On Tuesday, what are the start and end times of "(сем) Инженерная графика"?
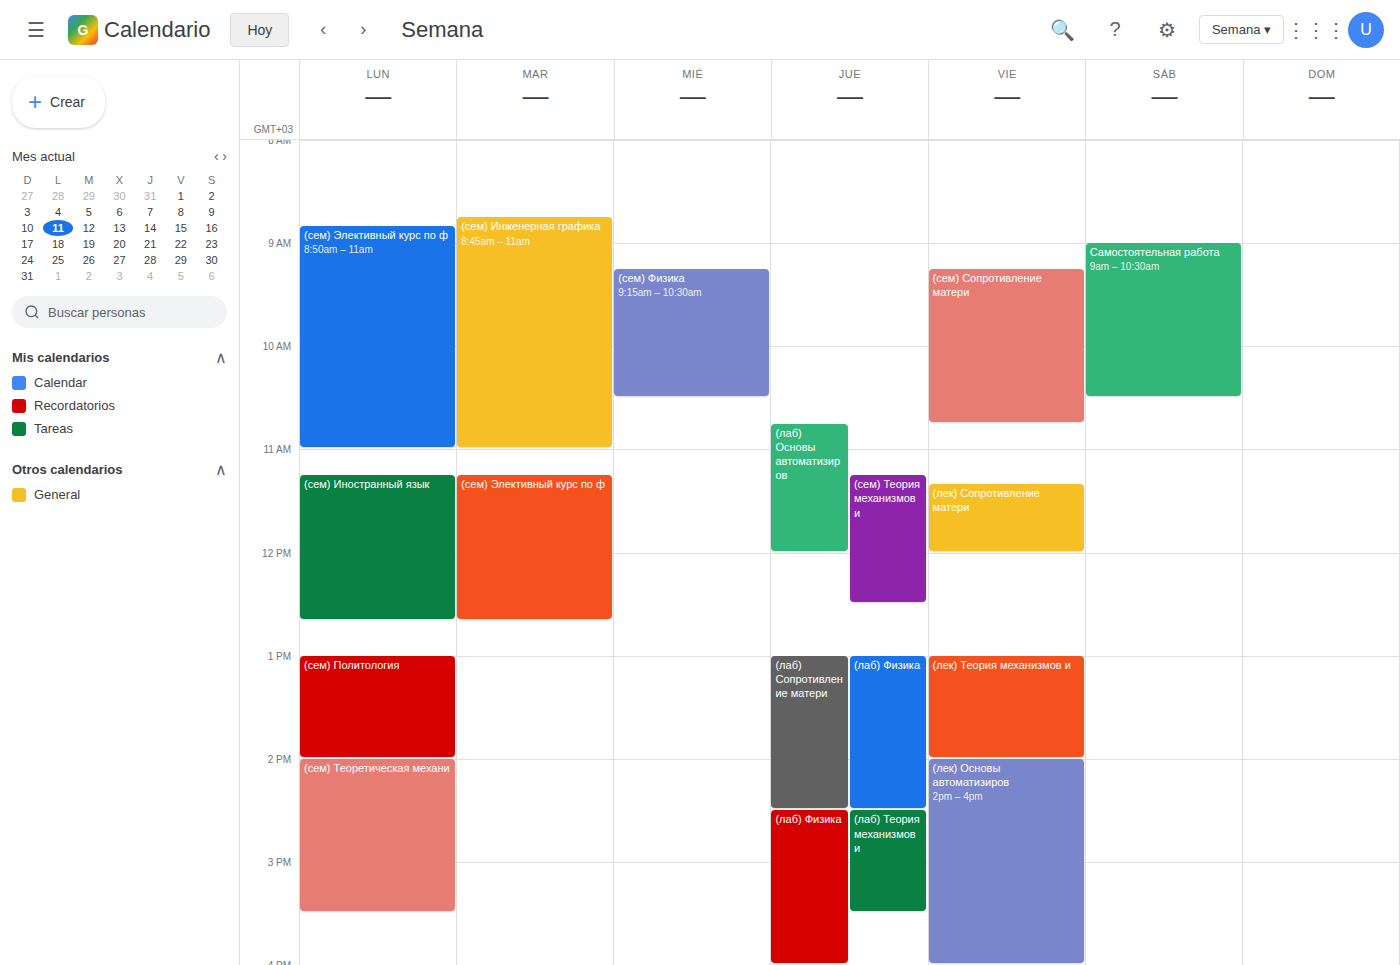
8:45 AM to 11:00 AM